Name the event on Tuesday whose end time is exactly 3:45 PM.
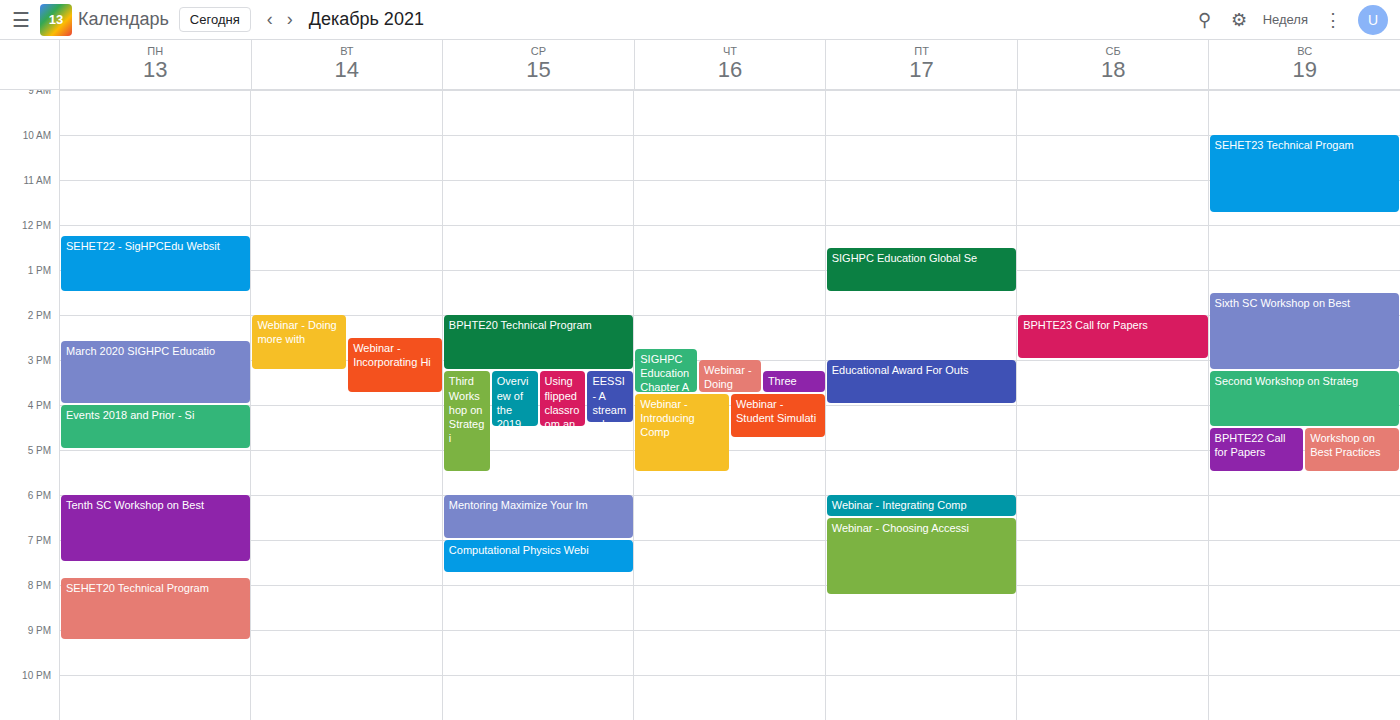
"Webinar - Incorporating Hi"